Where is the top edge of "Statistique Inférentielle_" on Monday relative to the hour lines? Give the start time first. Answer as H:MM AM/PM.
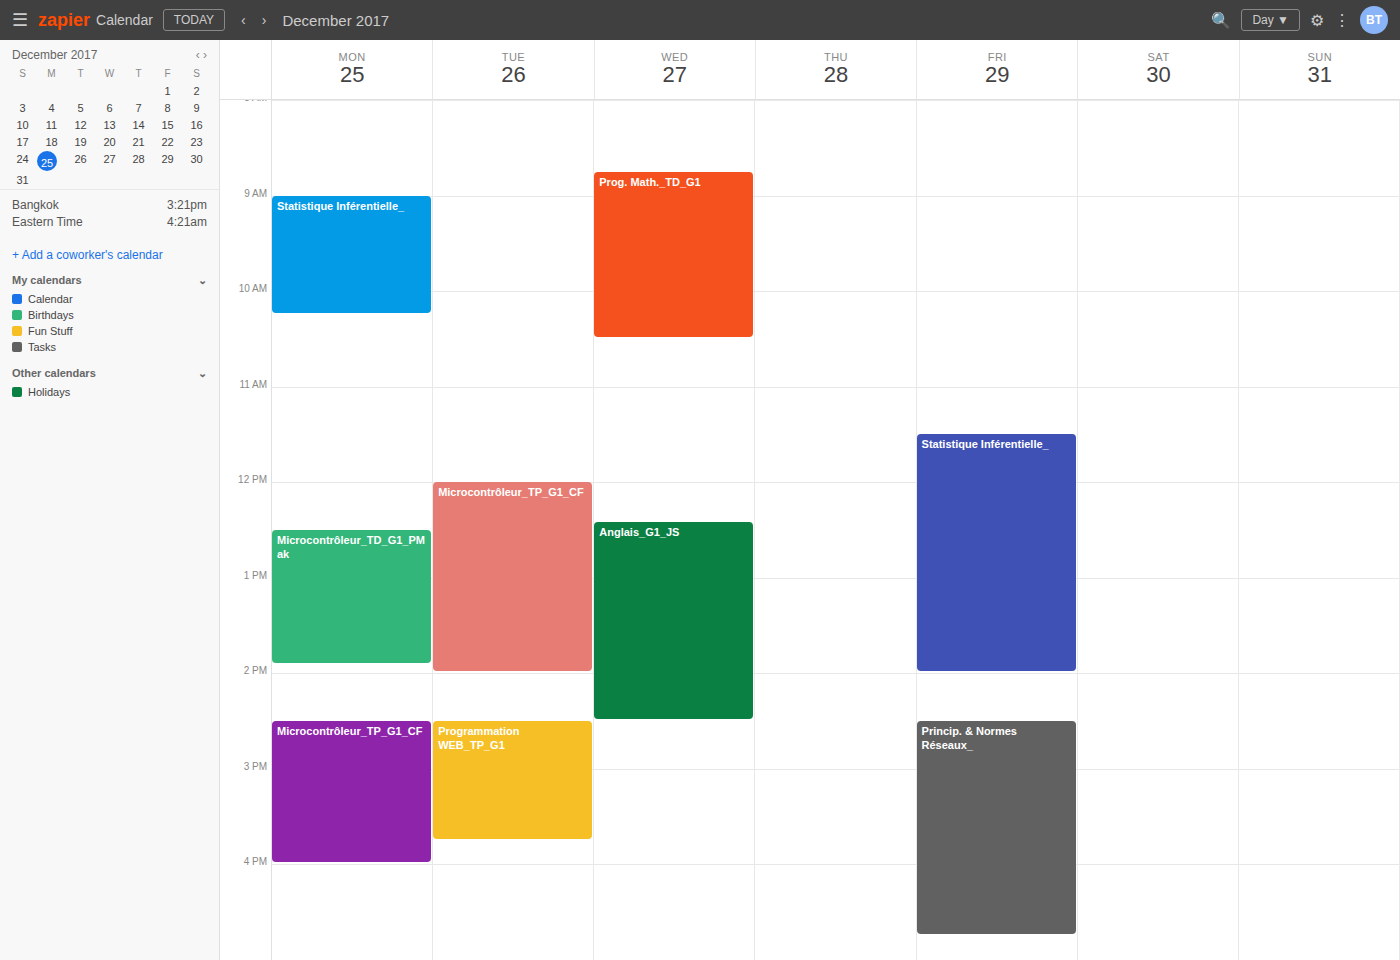
9:00 AM -- exactly on the 9 AM line.